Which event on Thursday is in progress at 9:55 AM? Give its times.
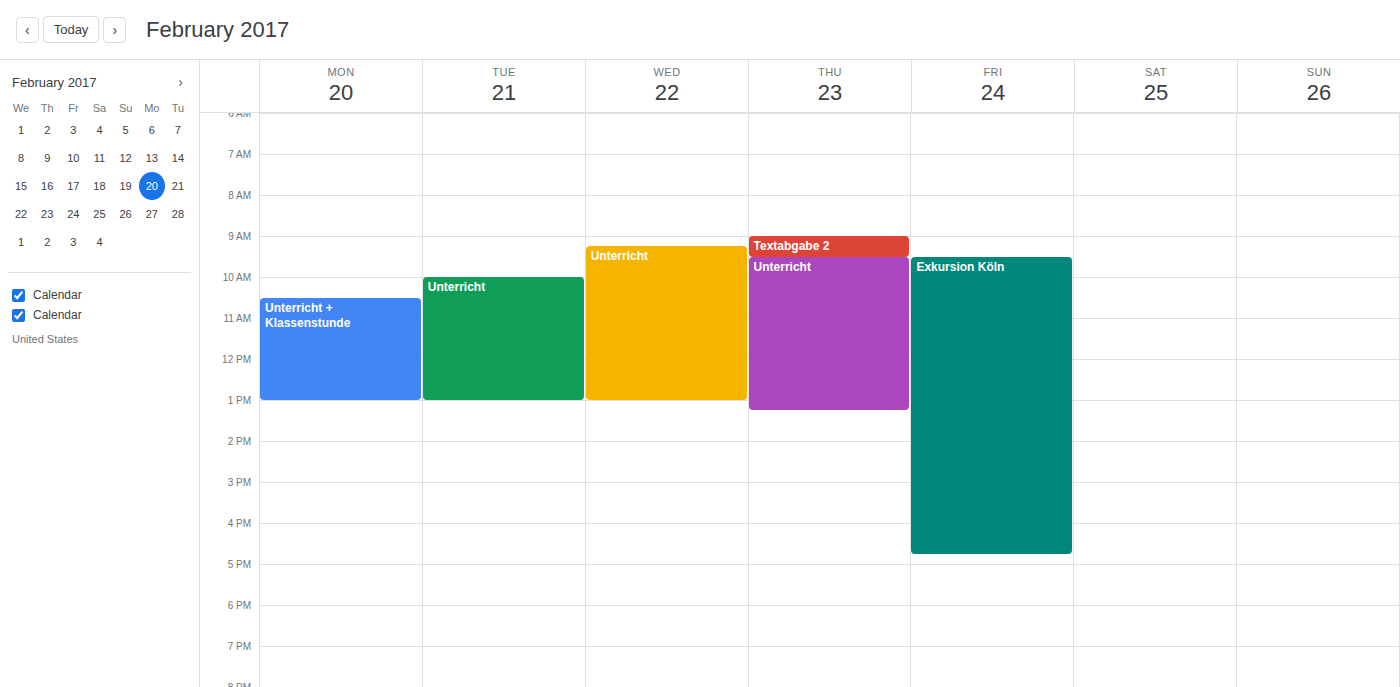
"Unterricht", 9:30 AM to 1:15 PM